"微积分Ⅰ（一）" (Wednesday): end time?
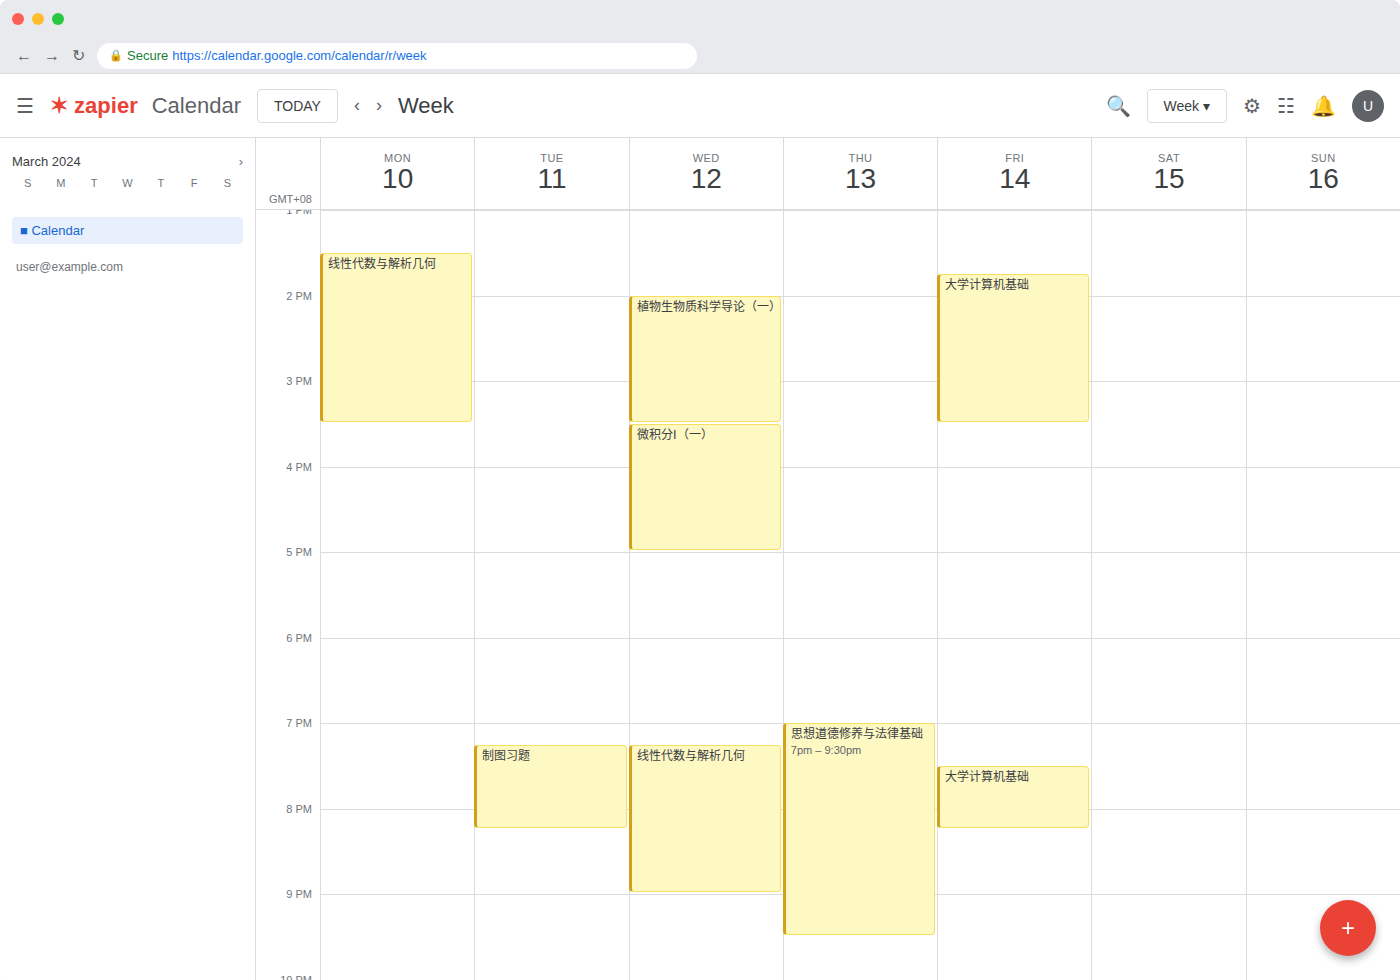
5:00 PM